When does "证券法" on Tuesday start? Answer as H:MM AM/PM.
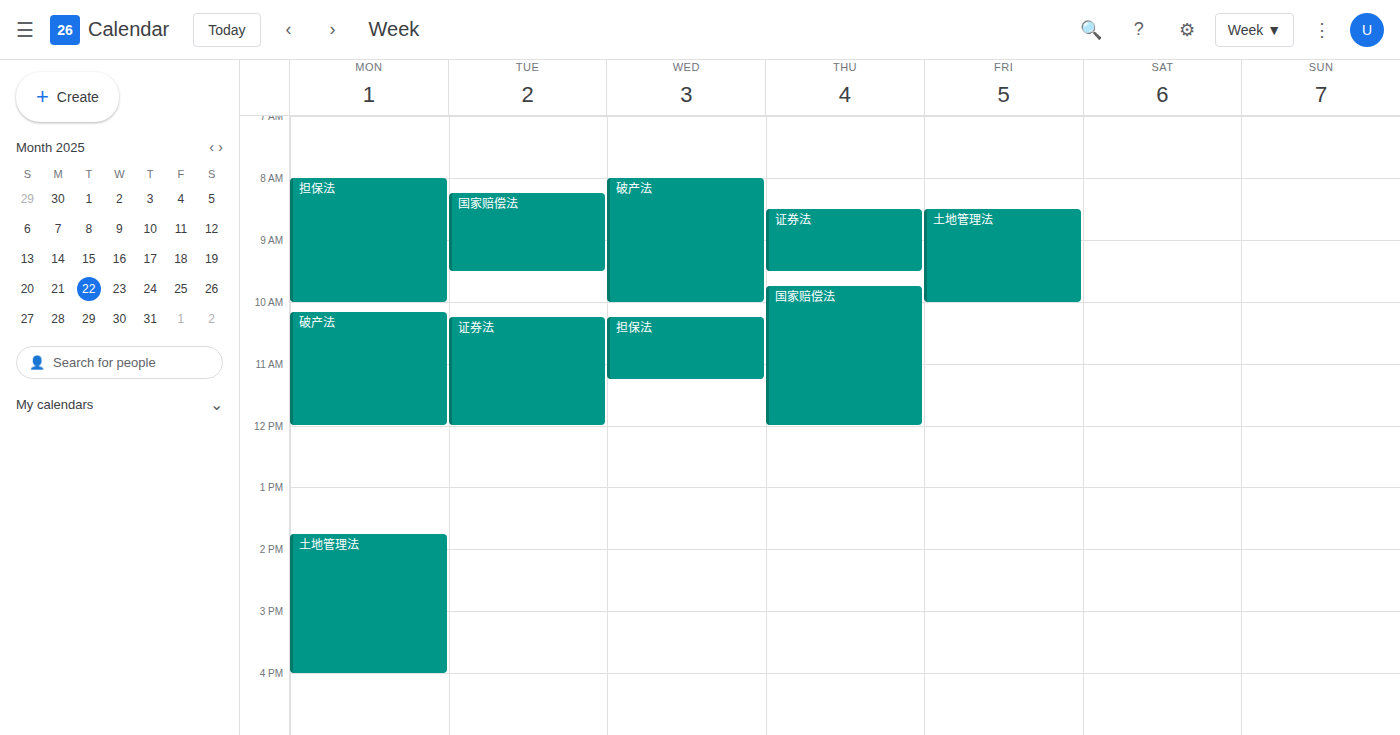
10:15 AM